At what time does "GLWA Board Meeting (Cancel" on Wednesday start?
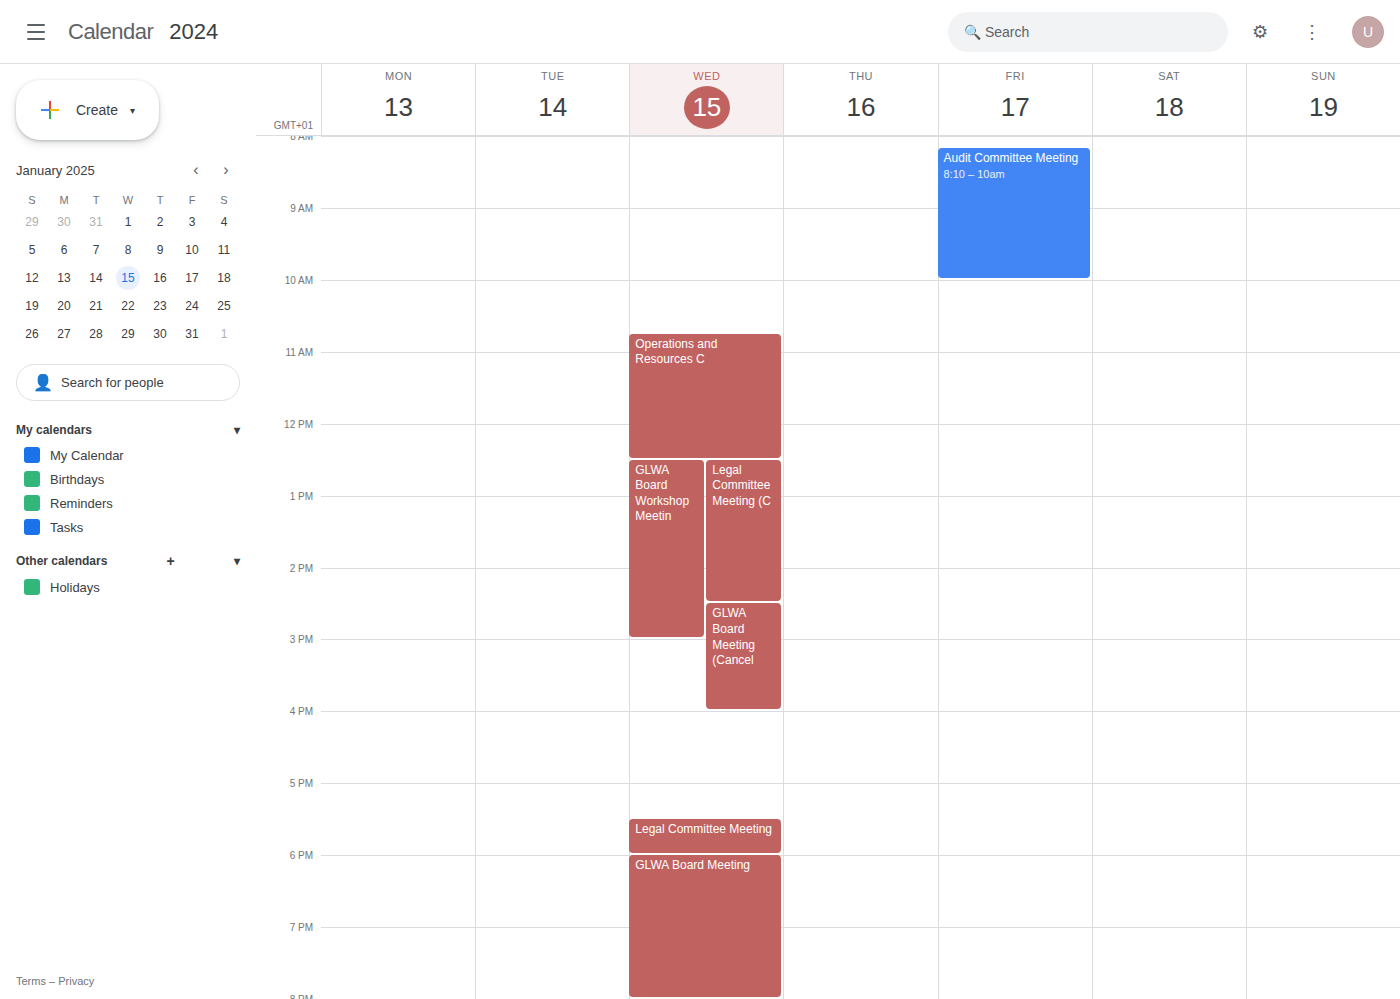
14:30